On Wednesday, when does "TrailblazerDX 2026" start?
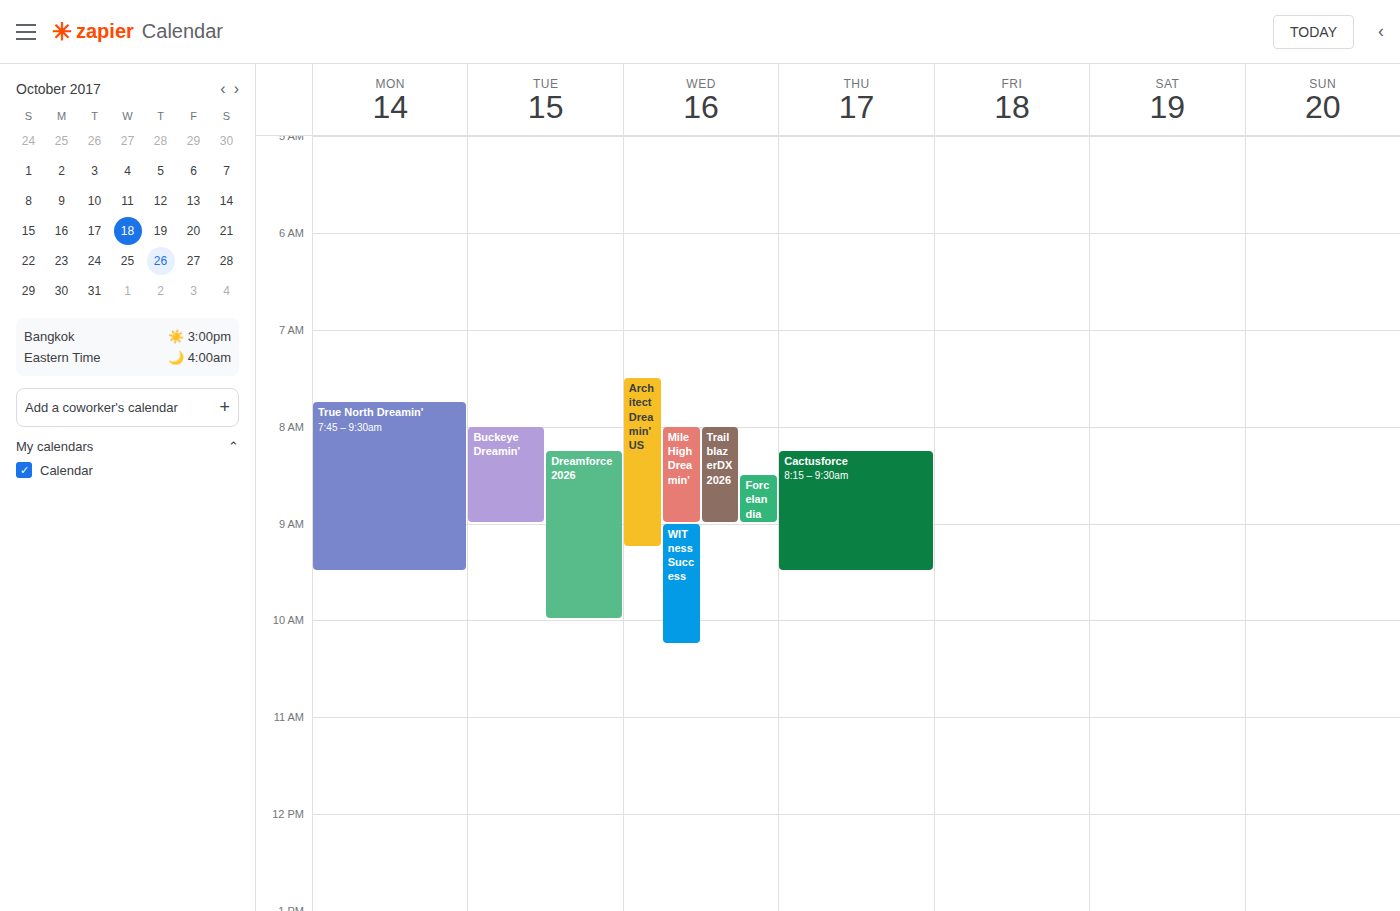
08:00